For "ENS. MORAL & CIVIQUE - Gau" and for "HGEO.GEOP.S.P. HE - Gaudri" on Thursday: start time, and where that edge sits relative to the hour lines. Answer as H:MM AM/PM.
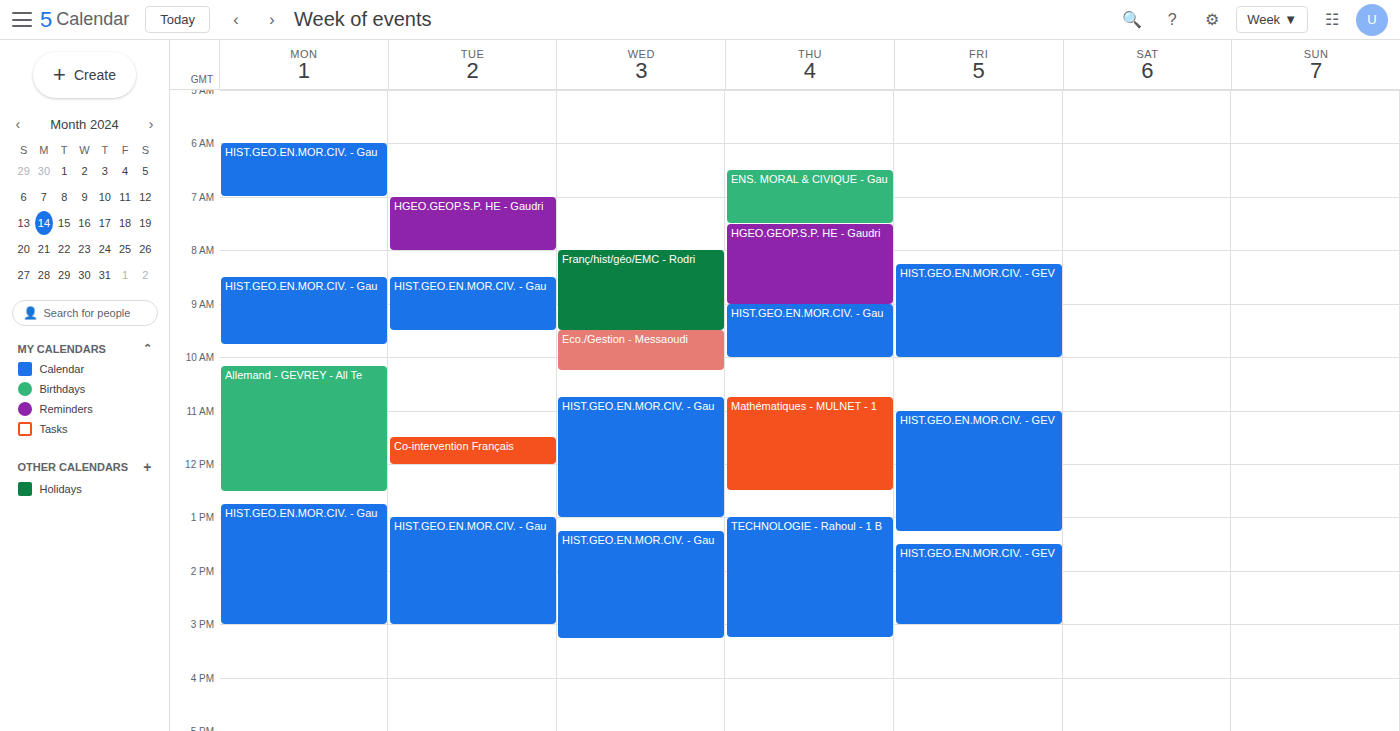
"ENS. MORAL & CIVIQUE - Gau": 6:30 AM, halfway between the 6 AM and 7 AM lines. "HGEO.GEOP.S.P. HE - Gaudri": 7:30 AM, halfway between the 7 AM and 8 AM lines.